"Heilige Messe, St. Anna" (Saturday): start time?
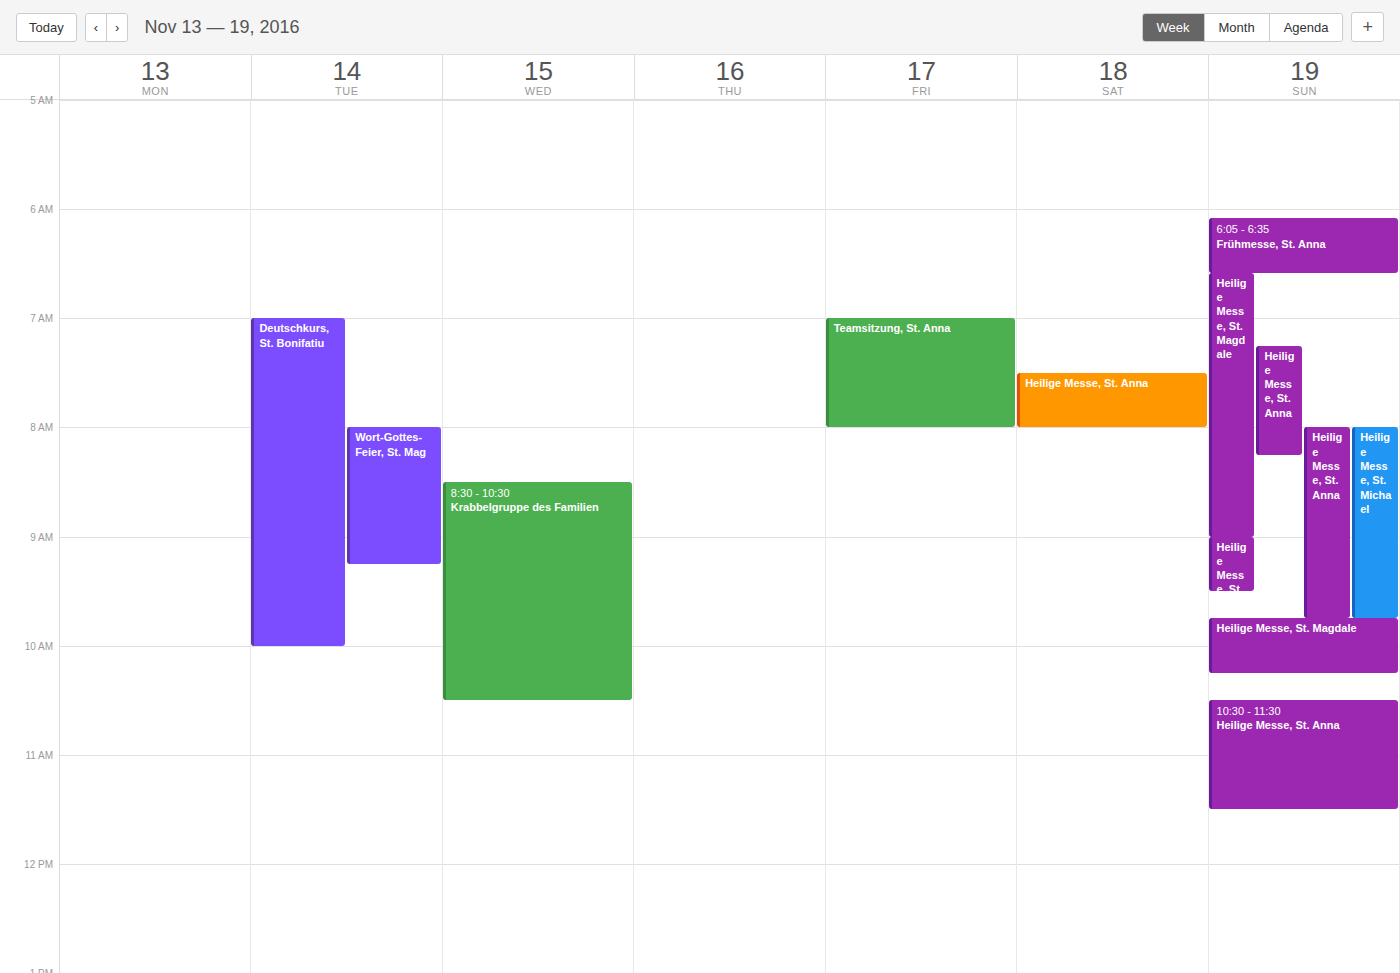
07:30